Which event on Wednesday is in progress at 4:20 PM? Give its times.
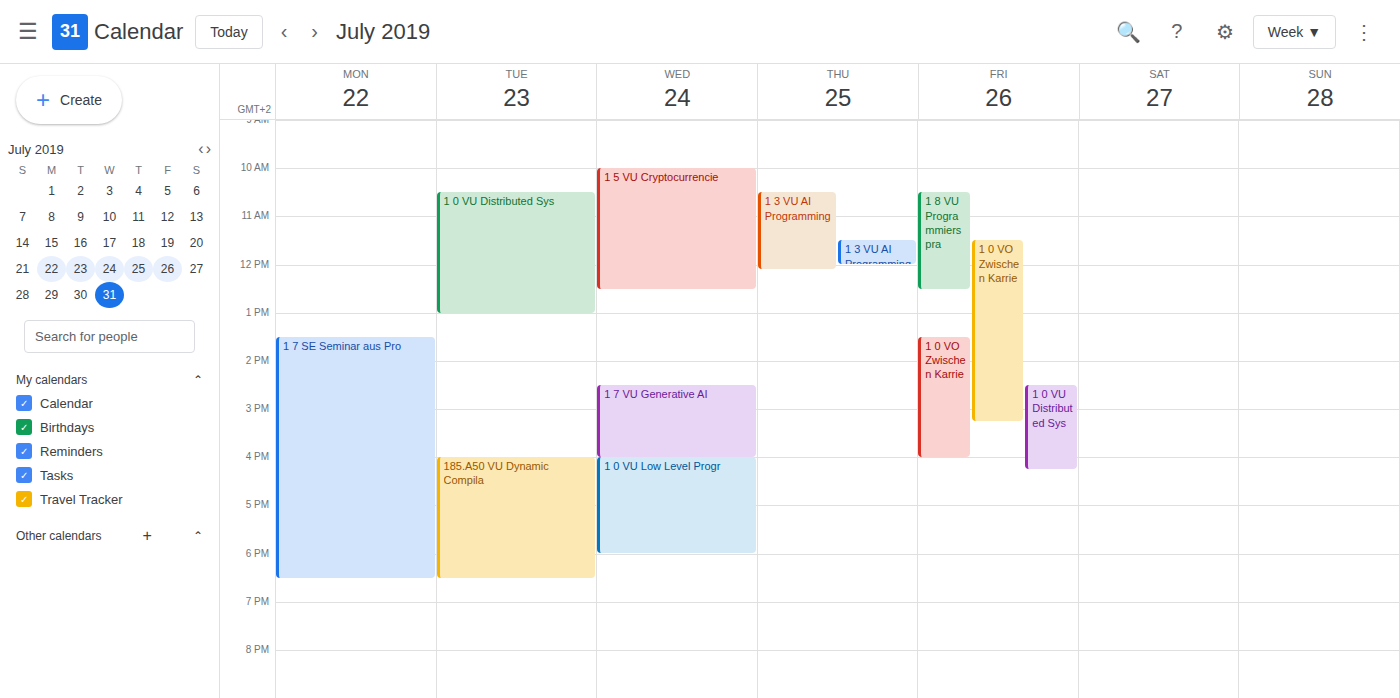
"1 0 VU Low Level Progr", 4:00 PM to 6:00 PM